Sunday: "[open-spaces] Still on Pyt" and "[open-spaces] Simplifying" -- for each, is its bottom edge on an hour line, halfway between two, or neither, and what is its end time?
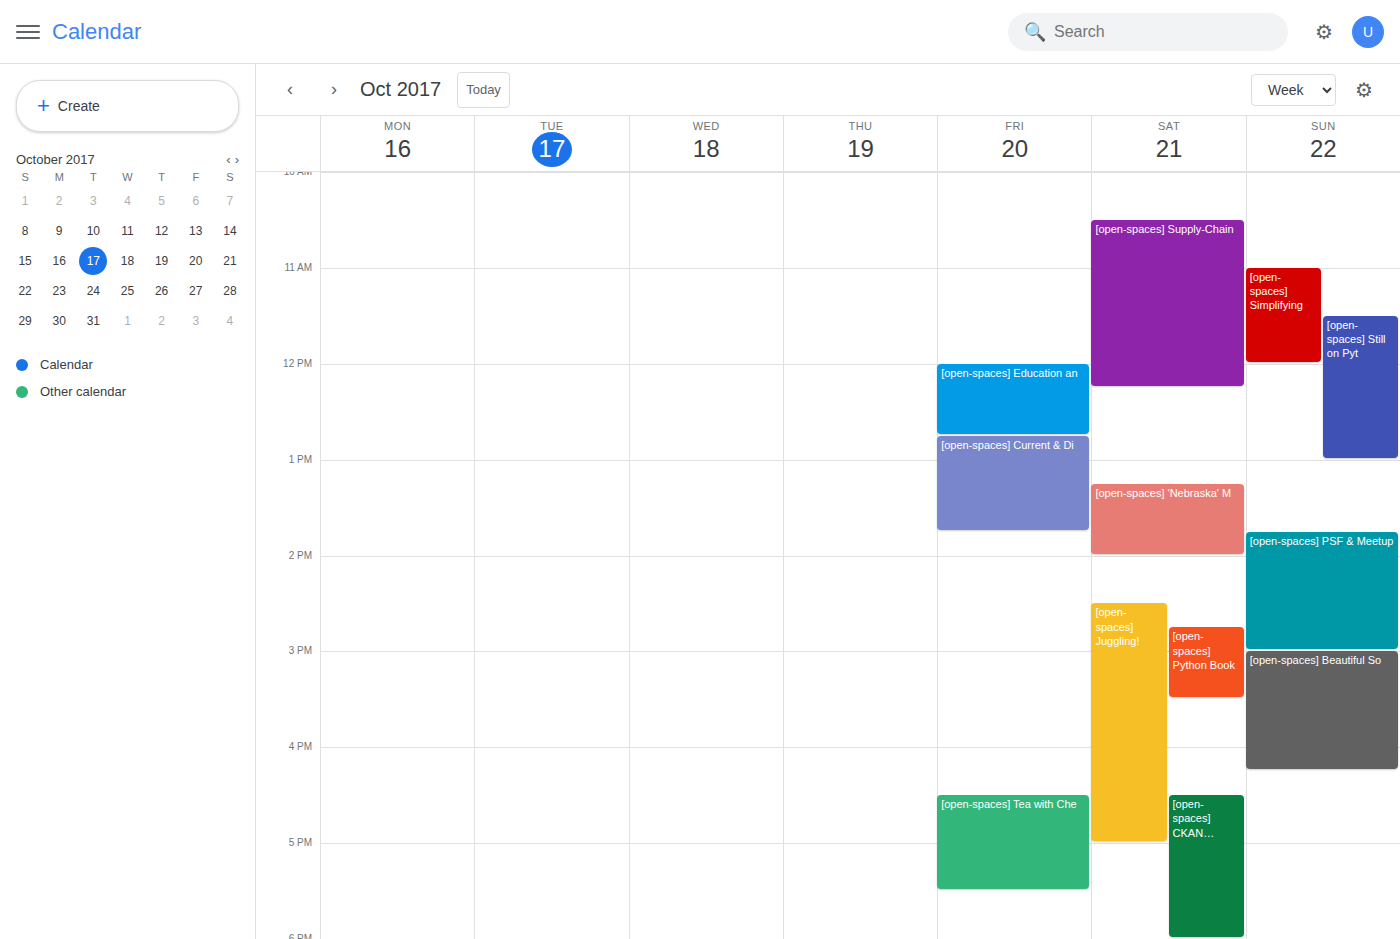
"[open-spaces] Still on Pyt": 1:00 PM, exactly on the 1 PM line. "[open-spaces] Simplifying": 12:00 PM, exactly on the 12 PM line.